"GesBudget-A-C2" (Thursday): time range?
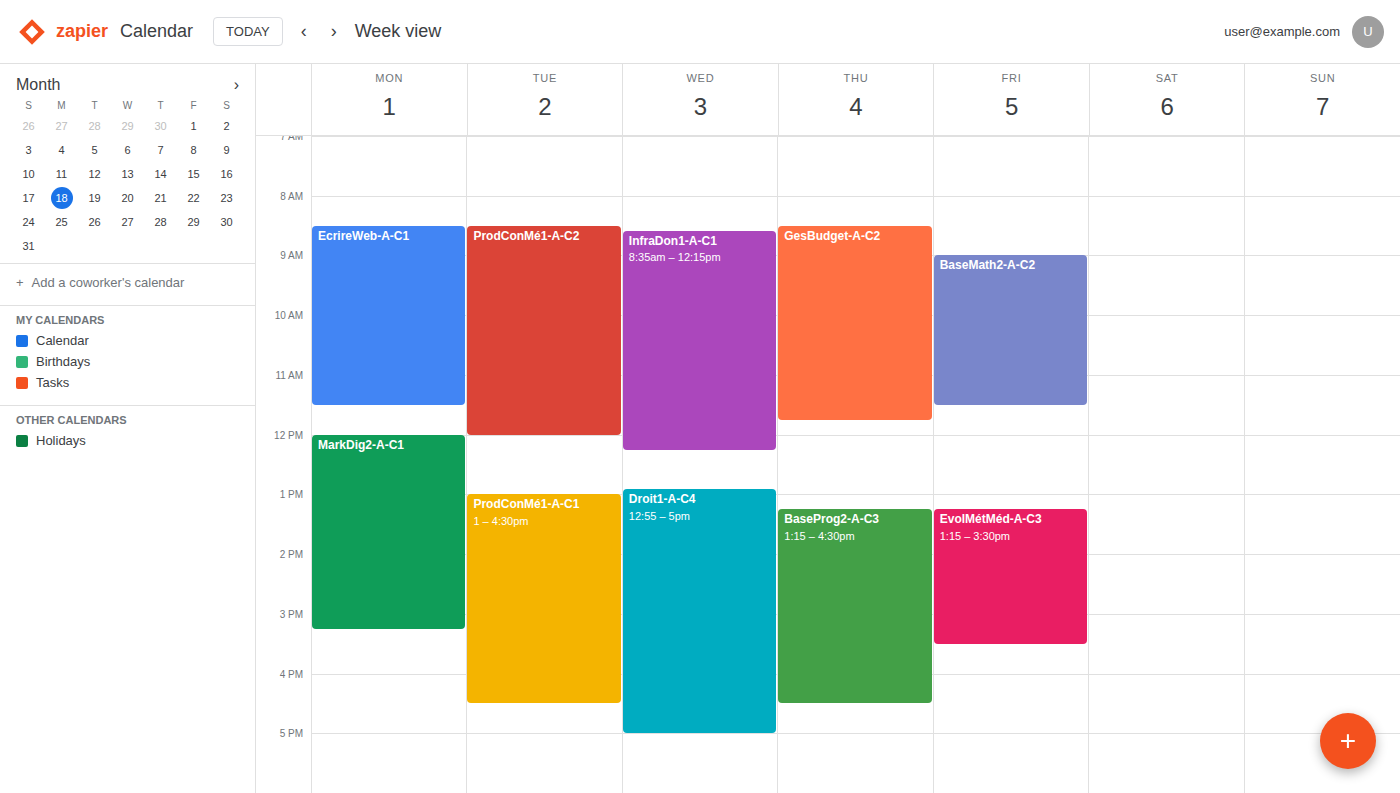
8:30 AM to 11:45 AM